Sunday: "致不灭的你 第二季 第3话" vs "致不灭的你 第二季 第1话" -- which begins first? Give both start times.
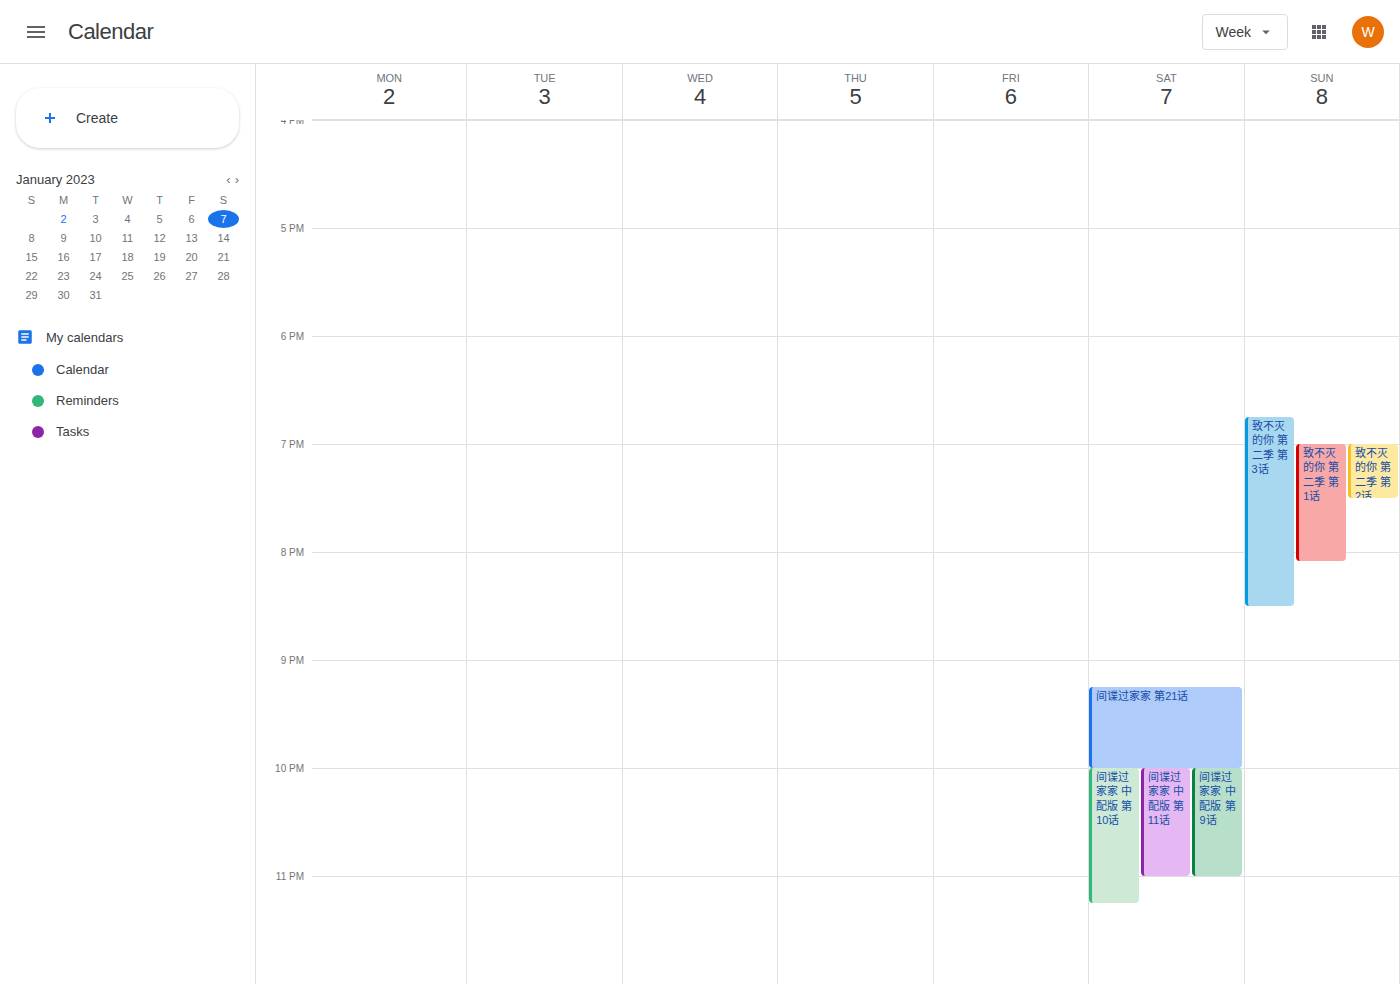
"致不灭的你 第二季 第3话" 6:45 PM; "致不灭的你 第二季 第1话" 7:00 PM.